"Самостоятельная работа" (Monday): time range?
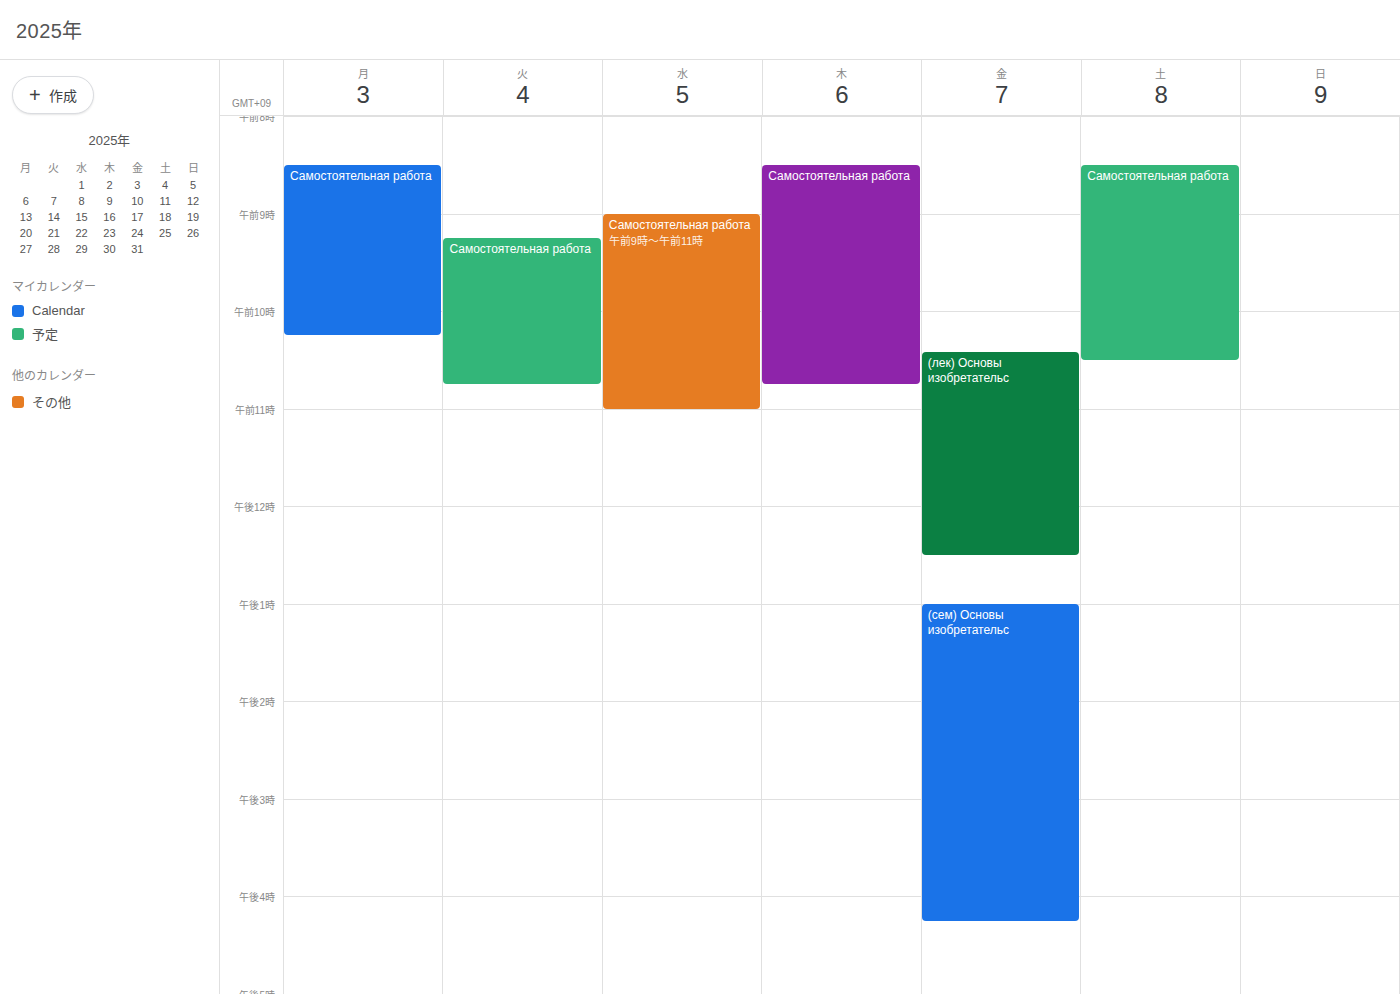
08:30 to 10:15